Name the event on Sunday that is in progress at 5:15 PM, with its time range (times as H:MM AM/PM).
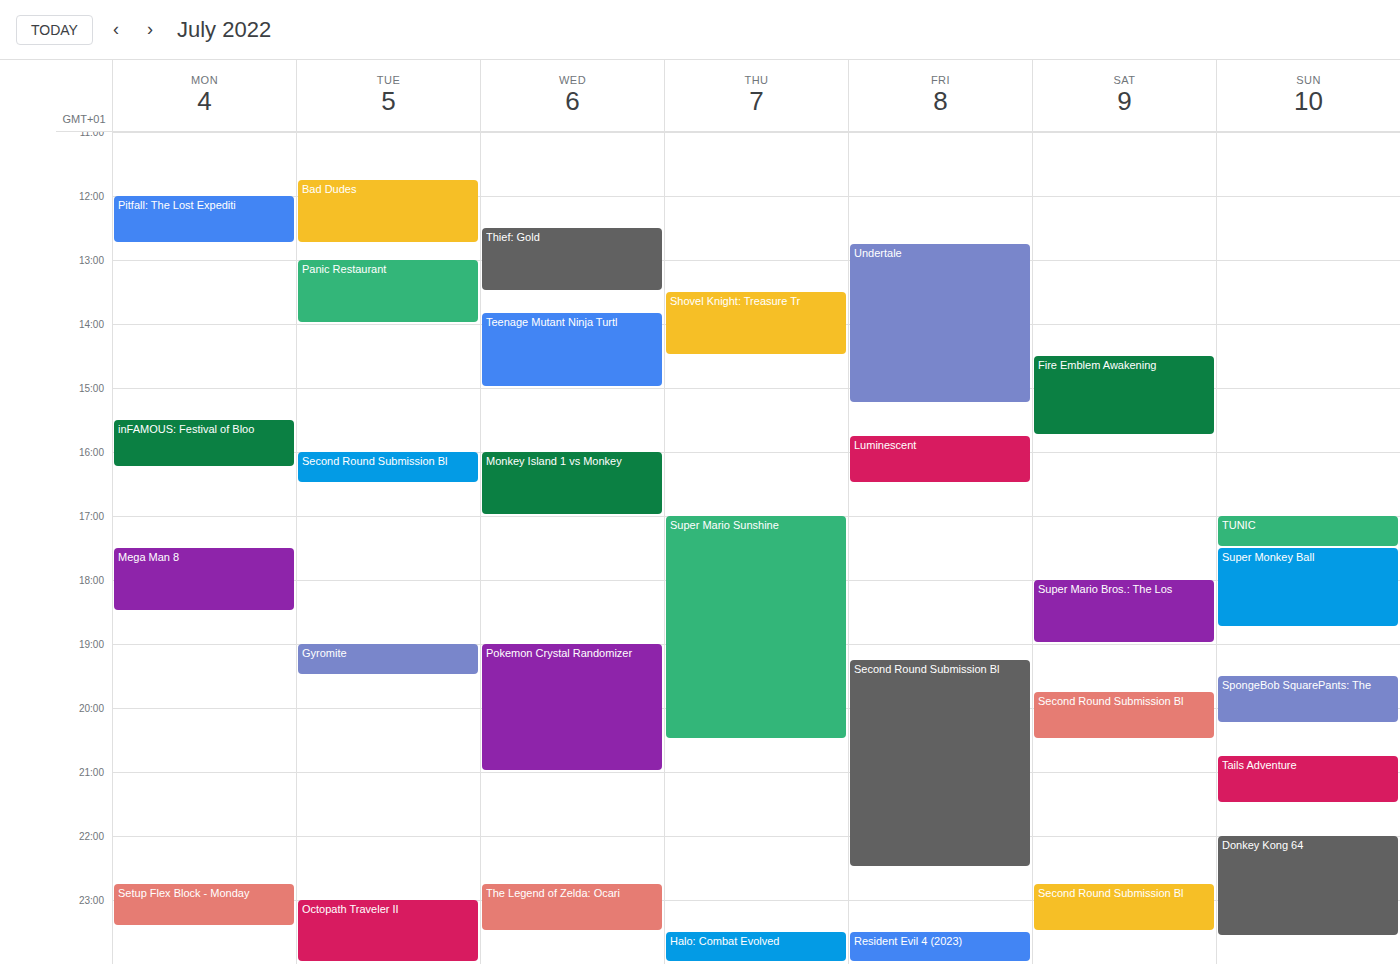
"TUNIC", 5:00 PM to 5:30 PM